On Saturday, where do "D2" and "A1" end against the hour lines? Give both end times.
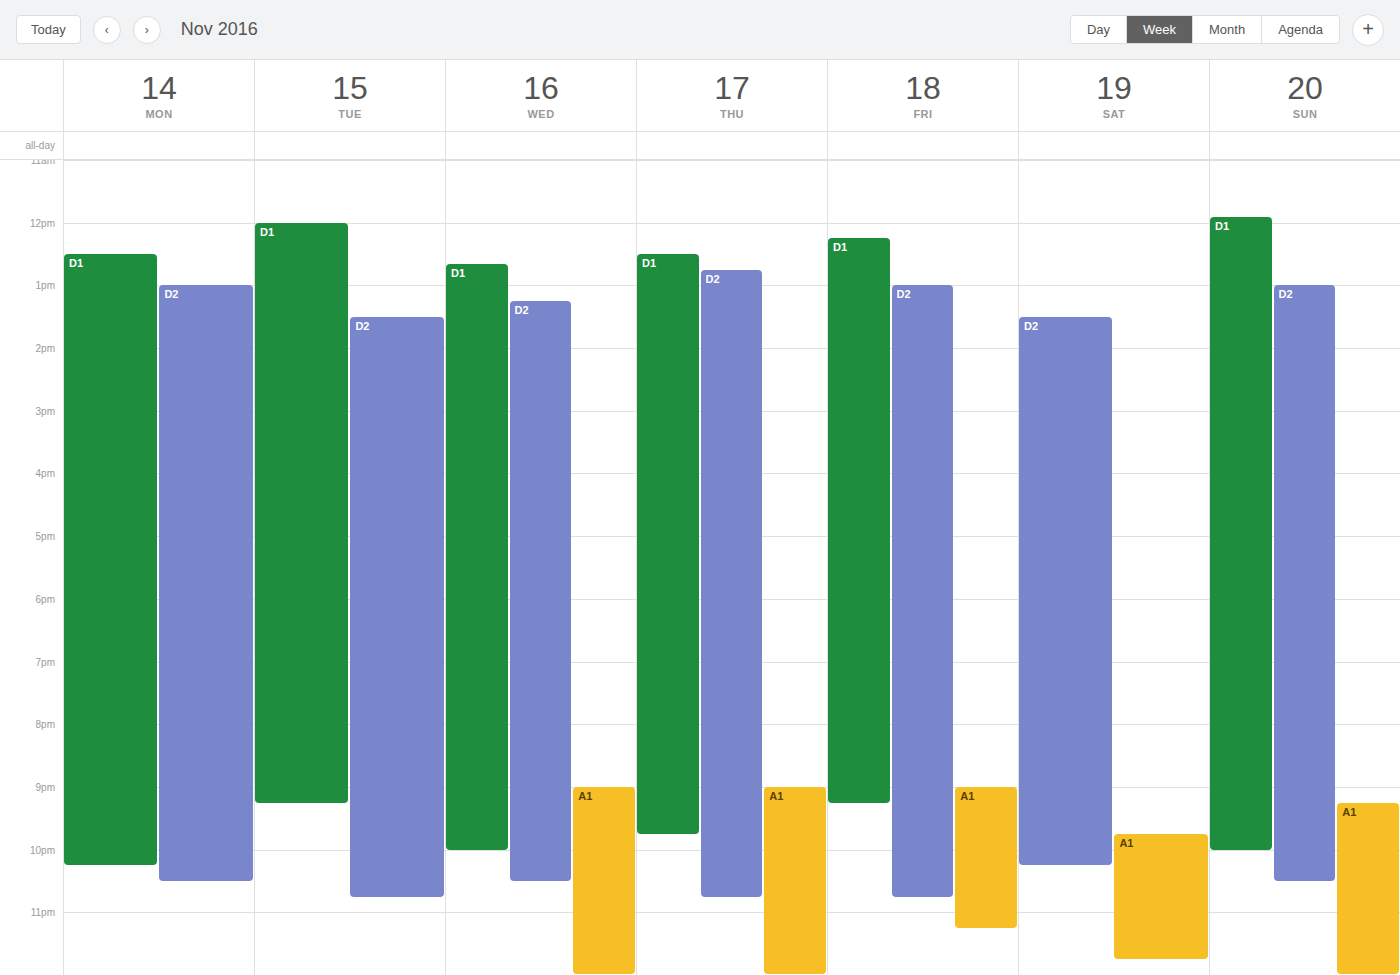
"D2": 10:15 PM, neither: a quarter of the way from the 10 PM line to the 11 PM line. "A1": 11:45 PM, neither: three quarters of the way from the 11 PM line to the 12 AM line.